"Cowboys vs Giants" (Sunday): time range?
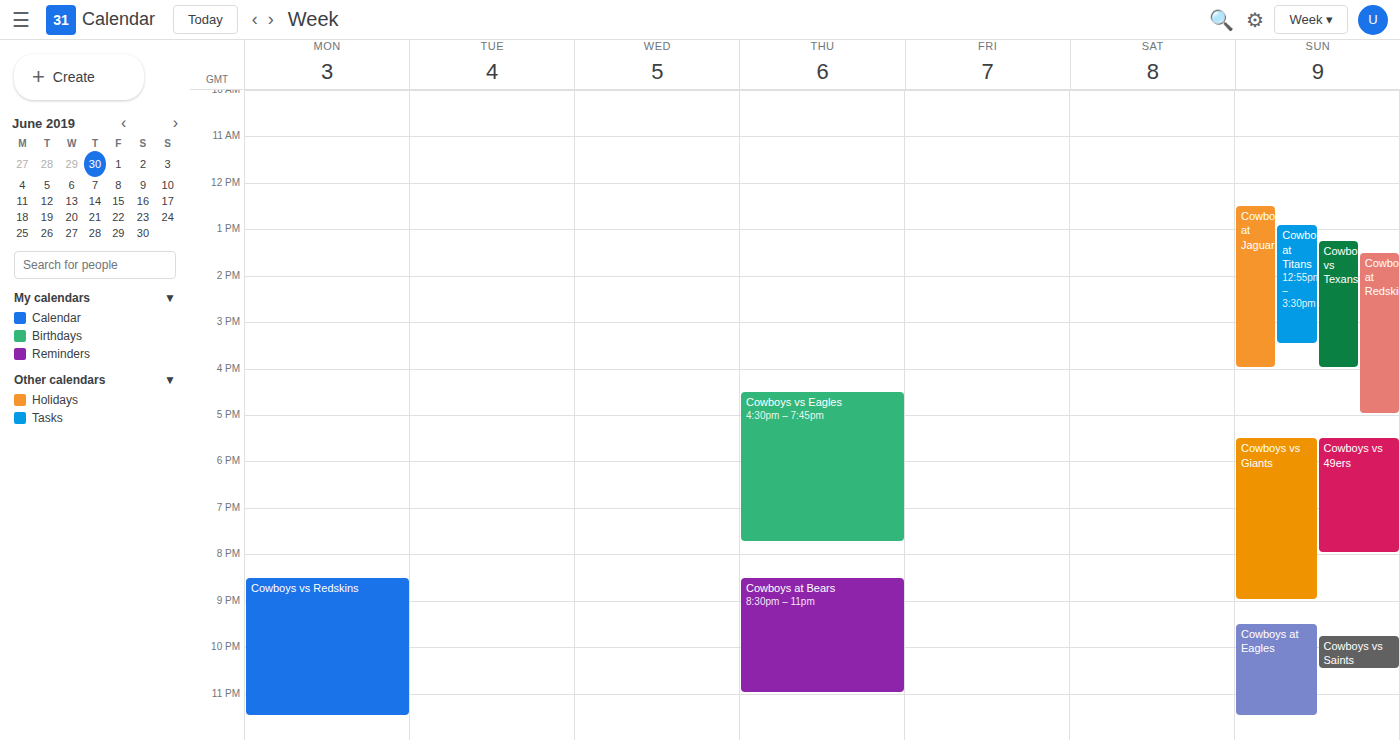
5:30 PM to 9:00 PM